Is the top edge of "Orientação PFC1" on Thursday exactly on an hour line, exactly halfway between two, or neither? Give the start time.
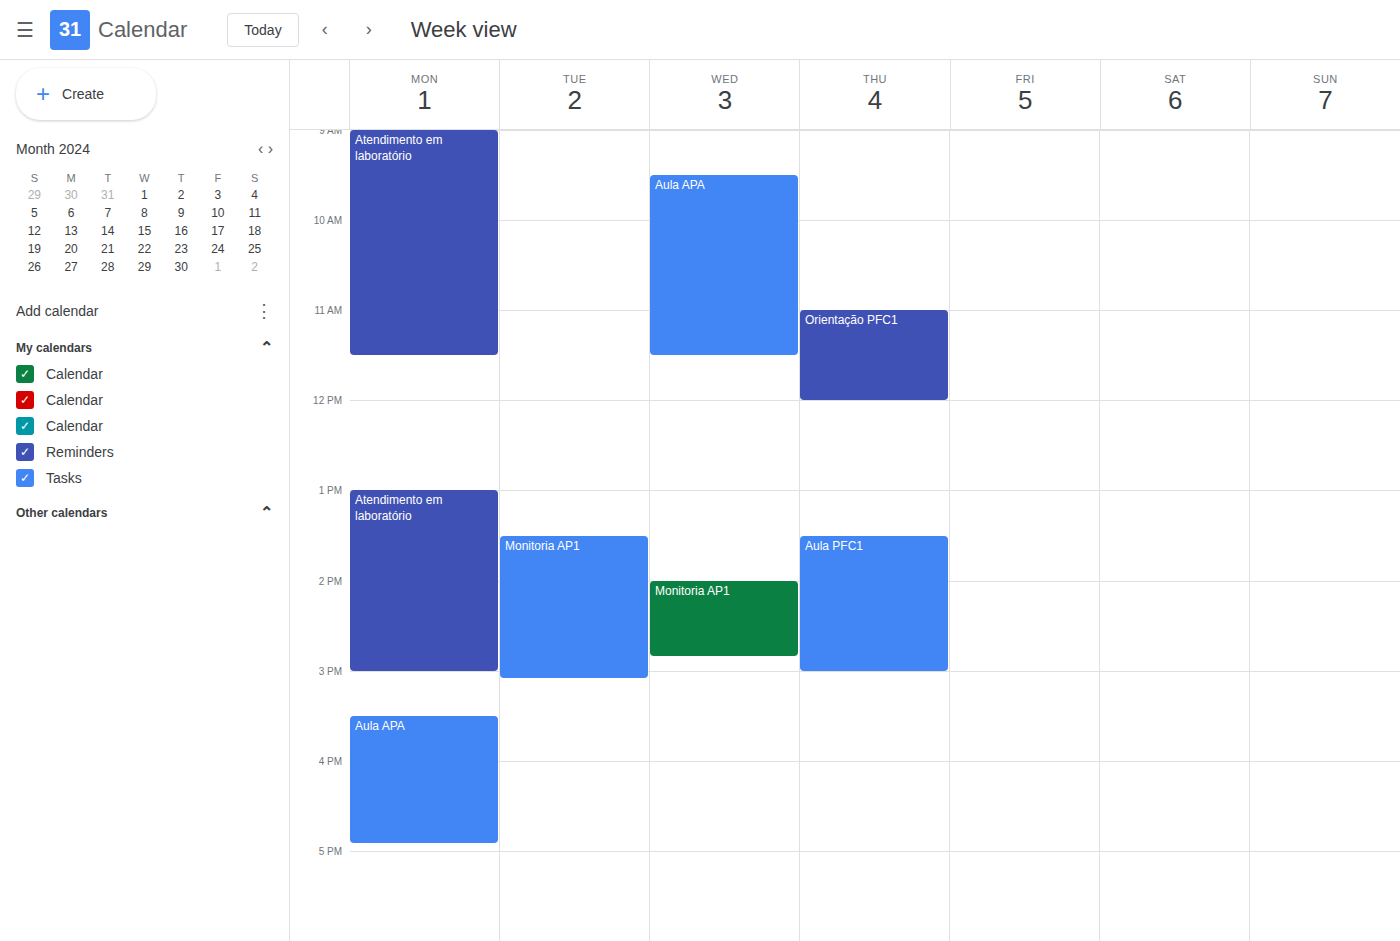
11:00 -- exactly on the 11:00 line.